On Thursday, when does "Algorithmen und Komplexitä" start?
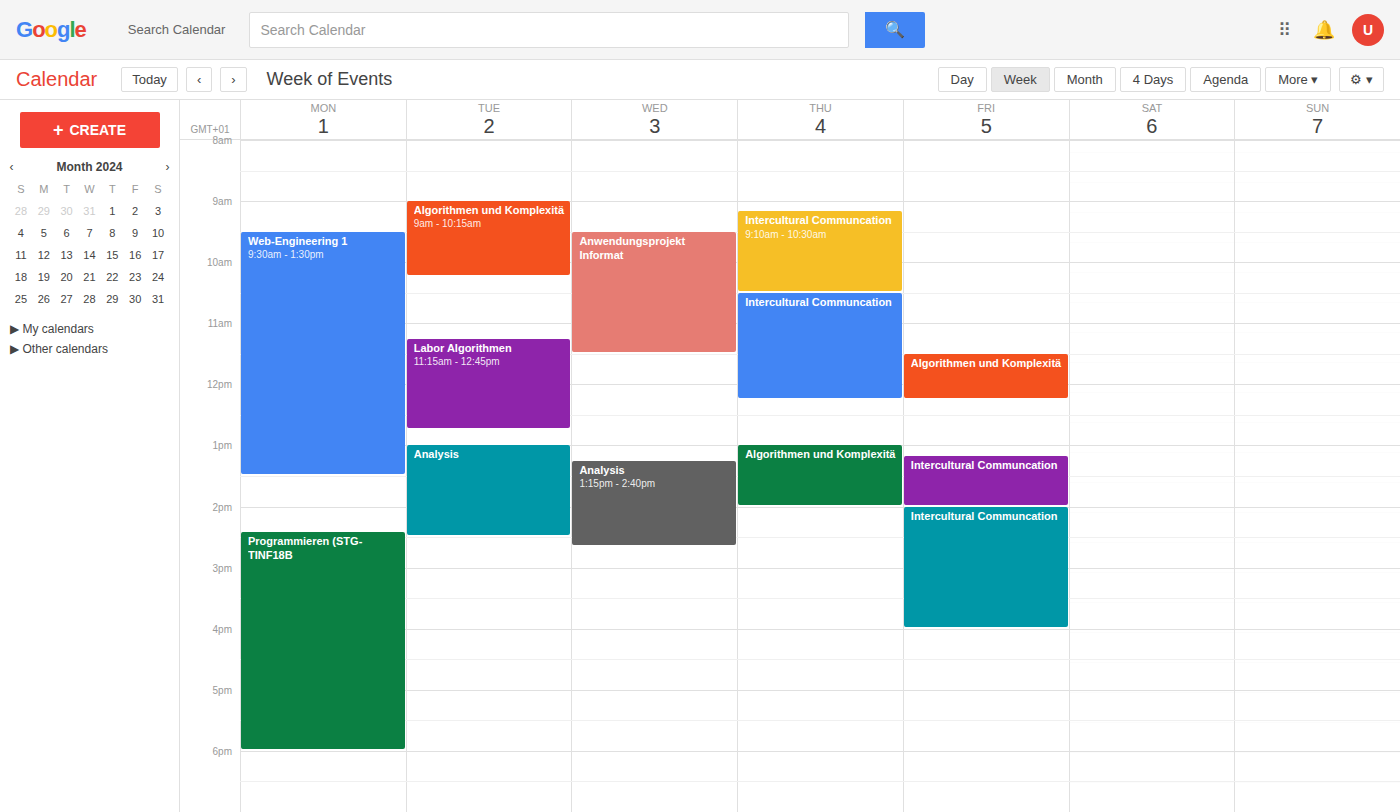
1:00 PM